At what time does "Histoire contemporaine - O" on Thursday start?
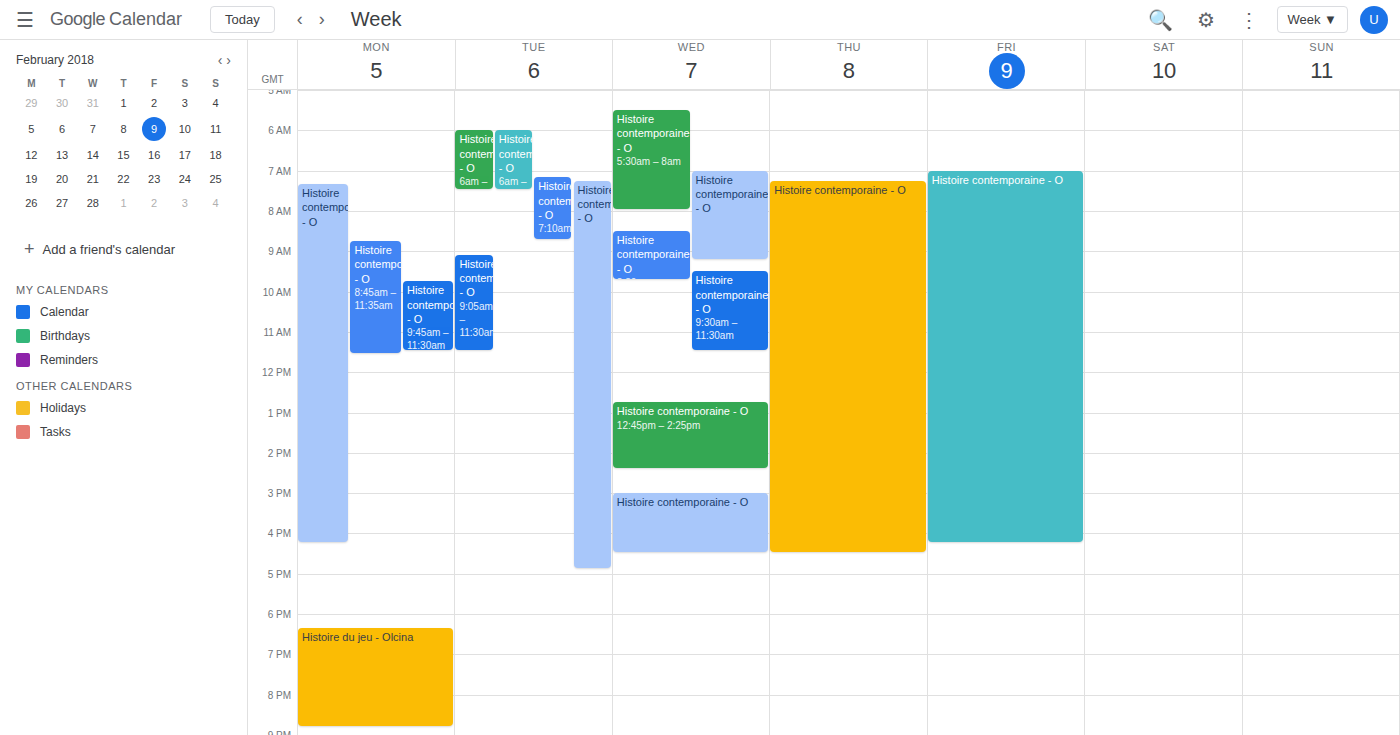
07:15